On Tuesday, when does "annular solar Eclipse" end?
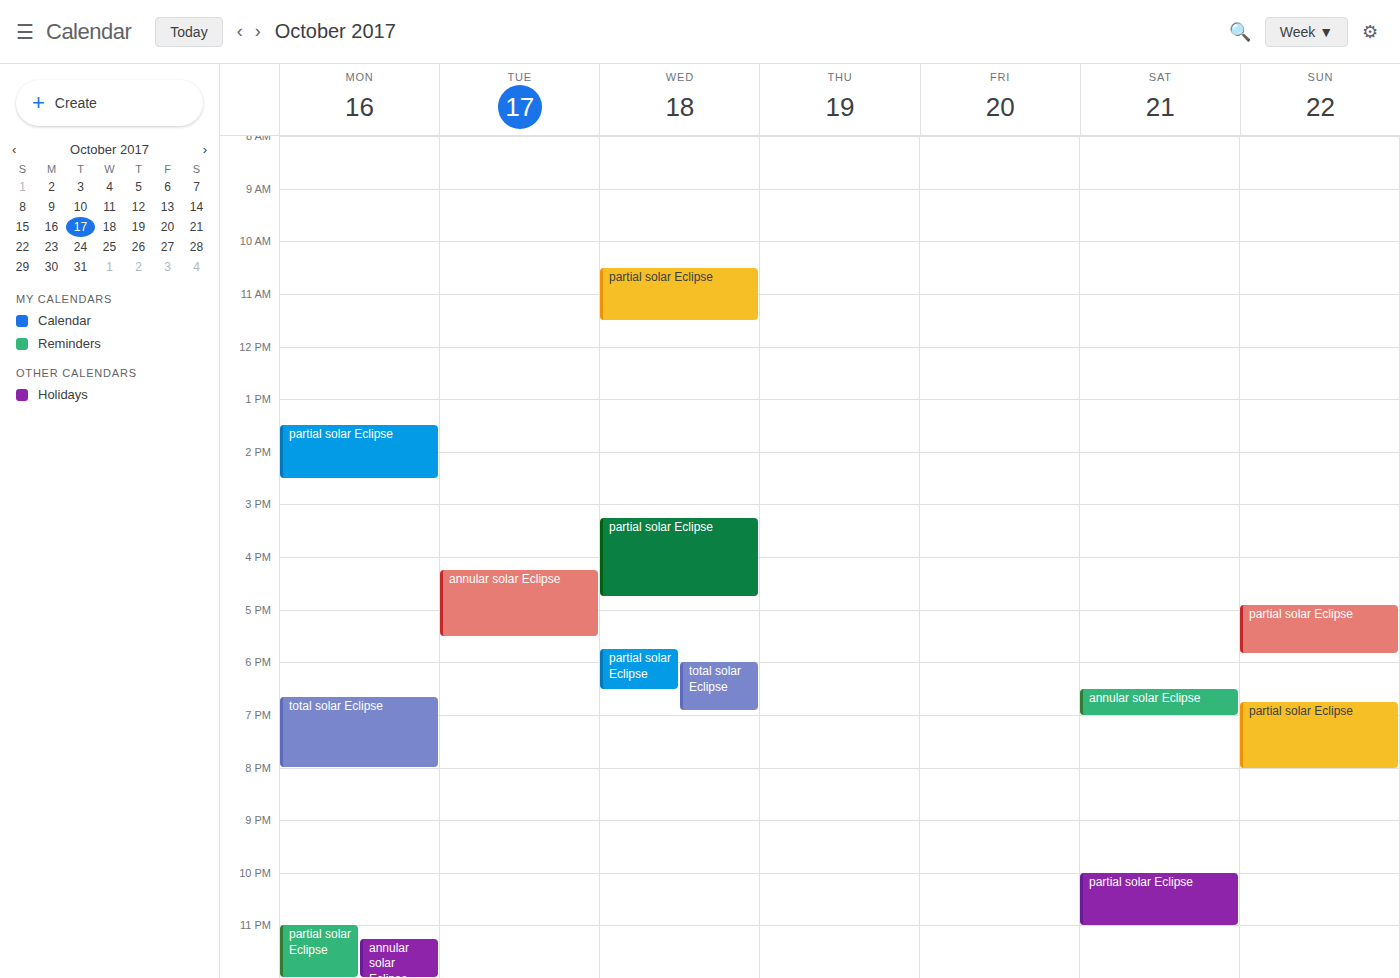
5:30 PM